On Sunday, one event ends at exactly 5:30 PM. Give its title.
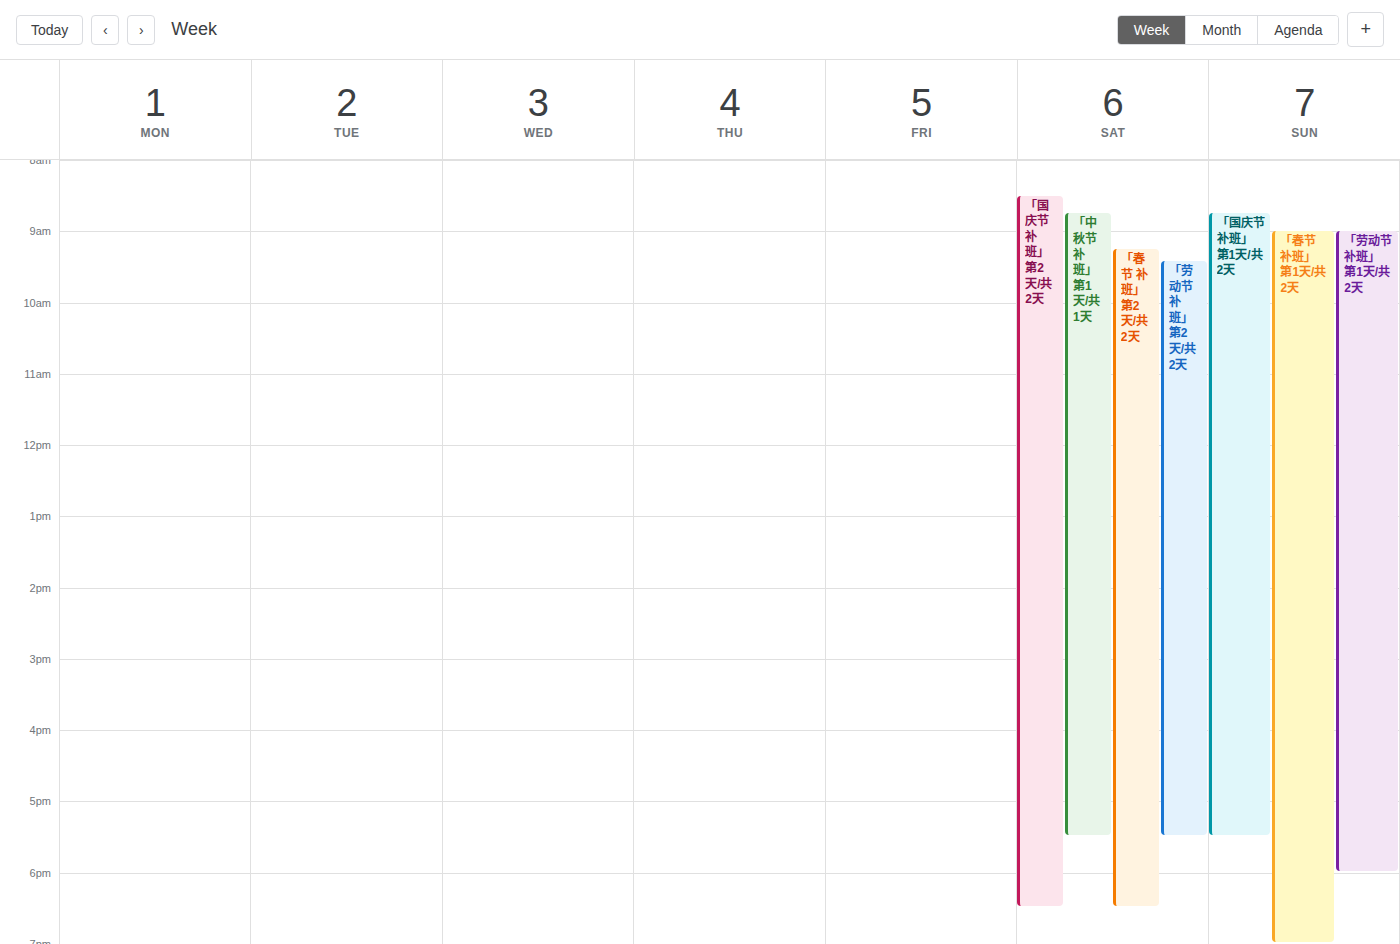
"「国庆节 补班」 第1天/共2天"